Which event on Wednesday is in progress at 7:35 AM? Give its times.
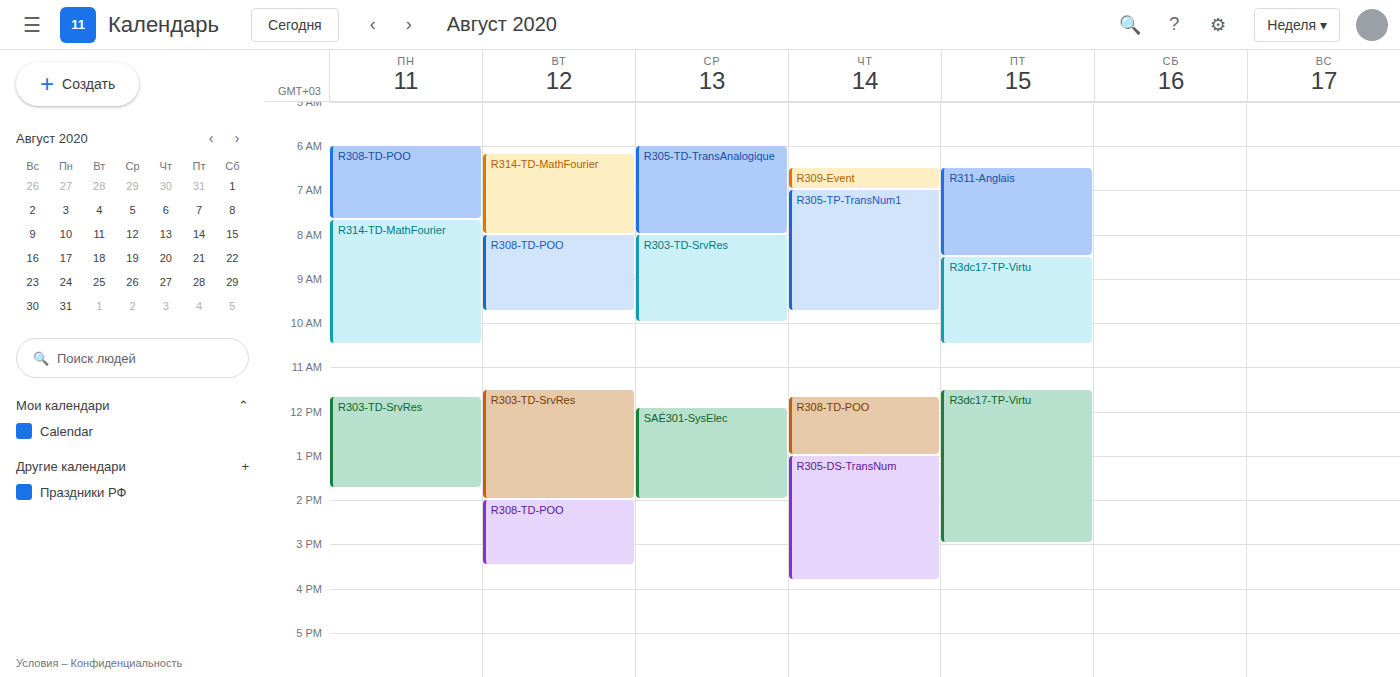
"R305-TD-TransAnalogique", 6:00 AM to 8:00 AM